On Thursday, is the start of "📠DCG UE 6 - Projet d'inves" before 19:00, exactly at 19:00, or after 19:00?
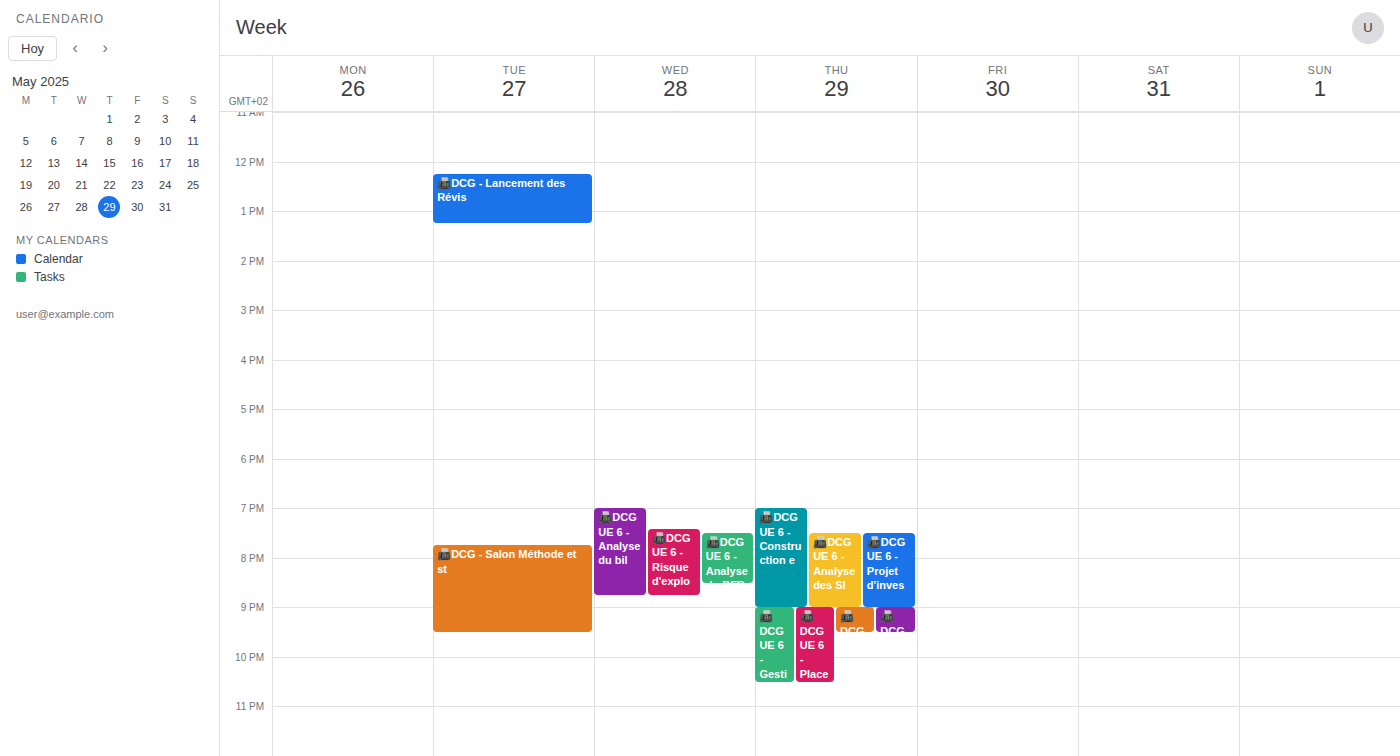
19:30 -- after 19:00, 30 minutes below the 19:00 line.